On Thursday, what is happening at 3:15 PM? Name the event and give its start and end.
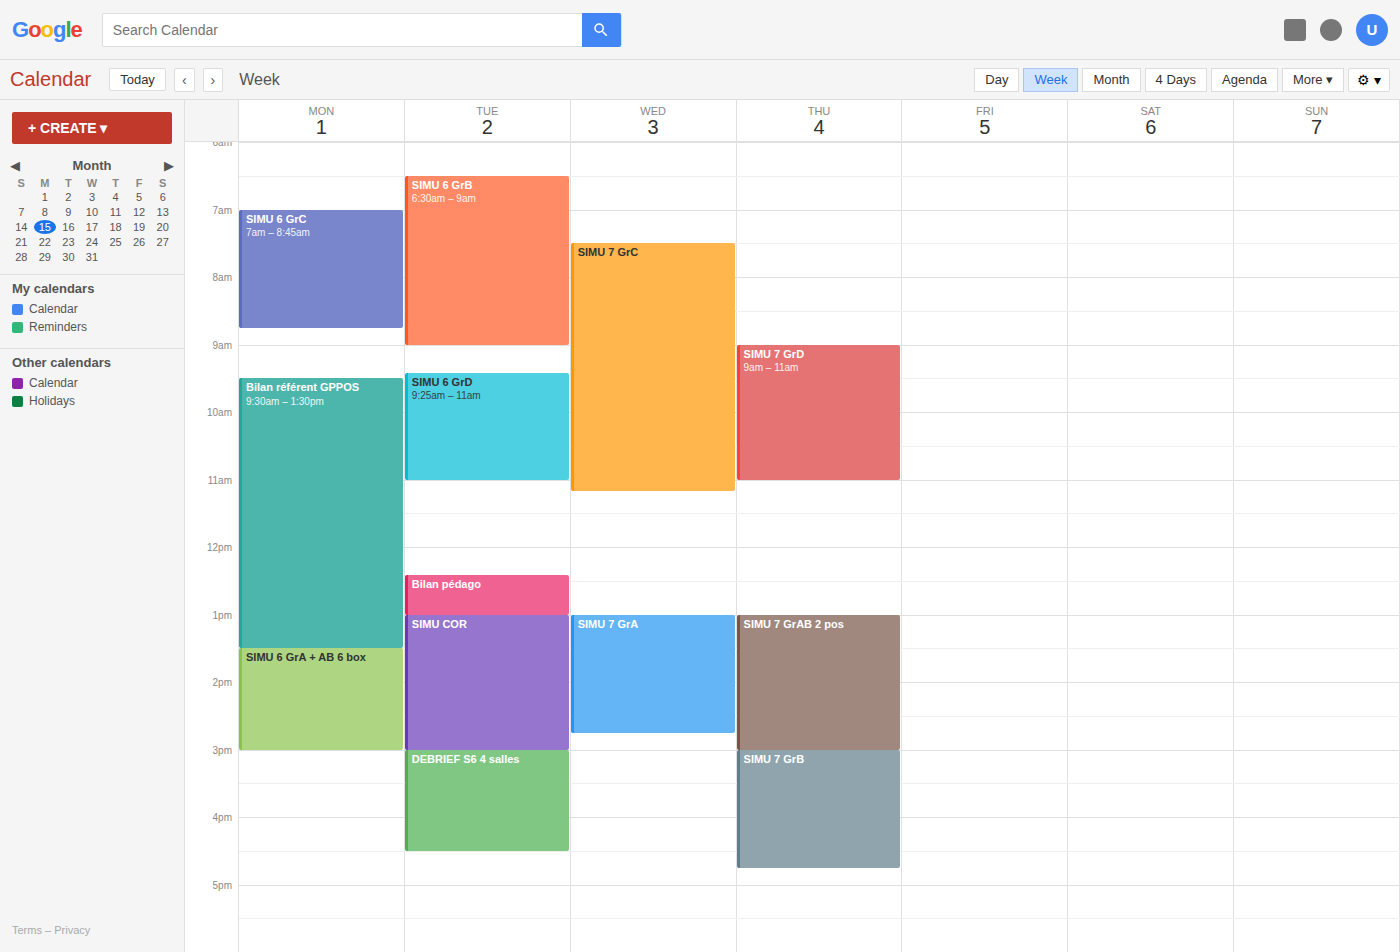
"SIMU 7 GrB", 3:00 PM to 4:45 PM